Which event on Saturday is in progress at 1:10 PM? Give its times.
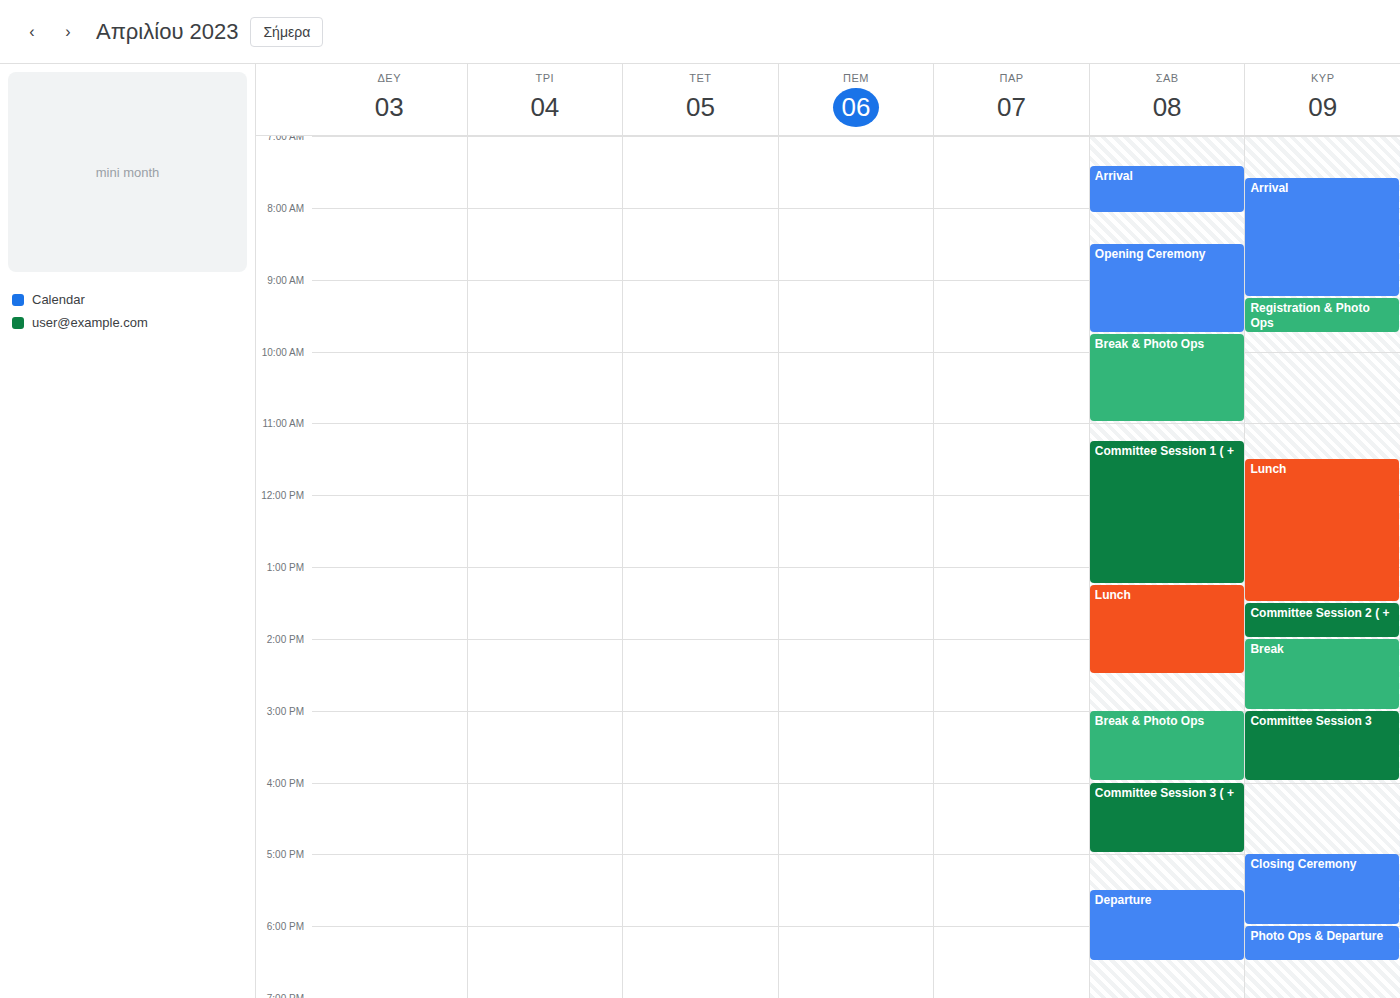
"Committee Session 1 ( +", 11:15 AM to 1:15 PM